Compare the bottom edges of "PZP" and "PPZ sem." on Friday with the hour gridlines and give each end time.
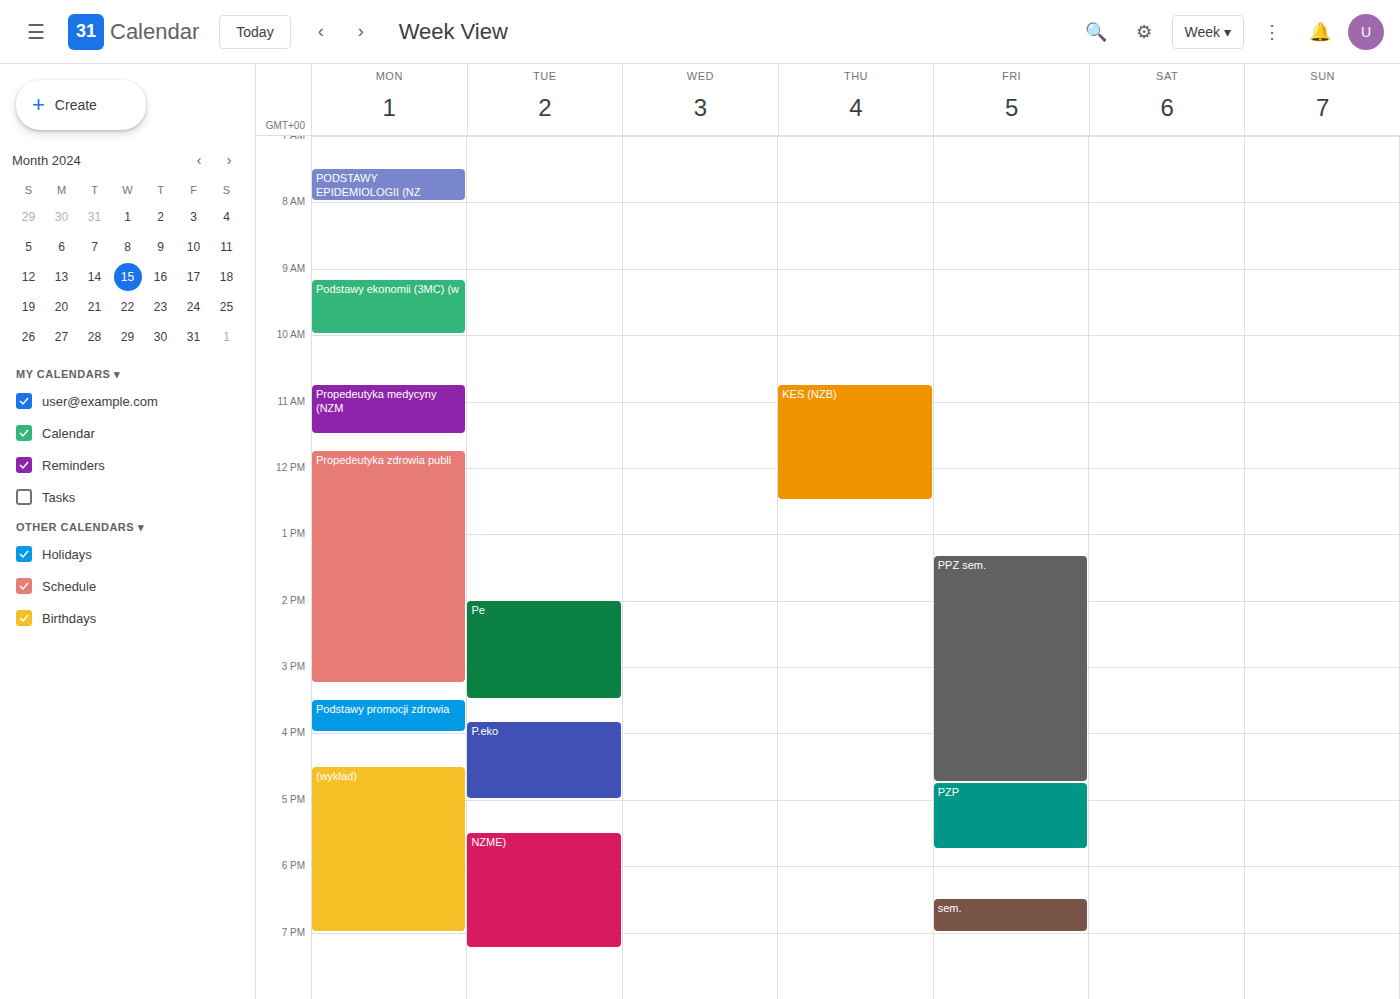
"PZP": 5:45 PM, neither: three quarters of the way from the 5 PM line to the 6 PM line. "PPZ sem.": 4:45 PM, neither: three quarters of the way from the 4 PM line to the 5 PM line.